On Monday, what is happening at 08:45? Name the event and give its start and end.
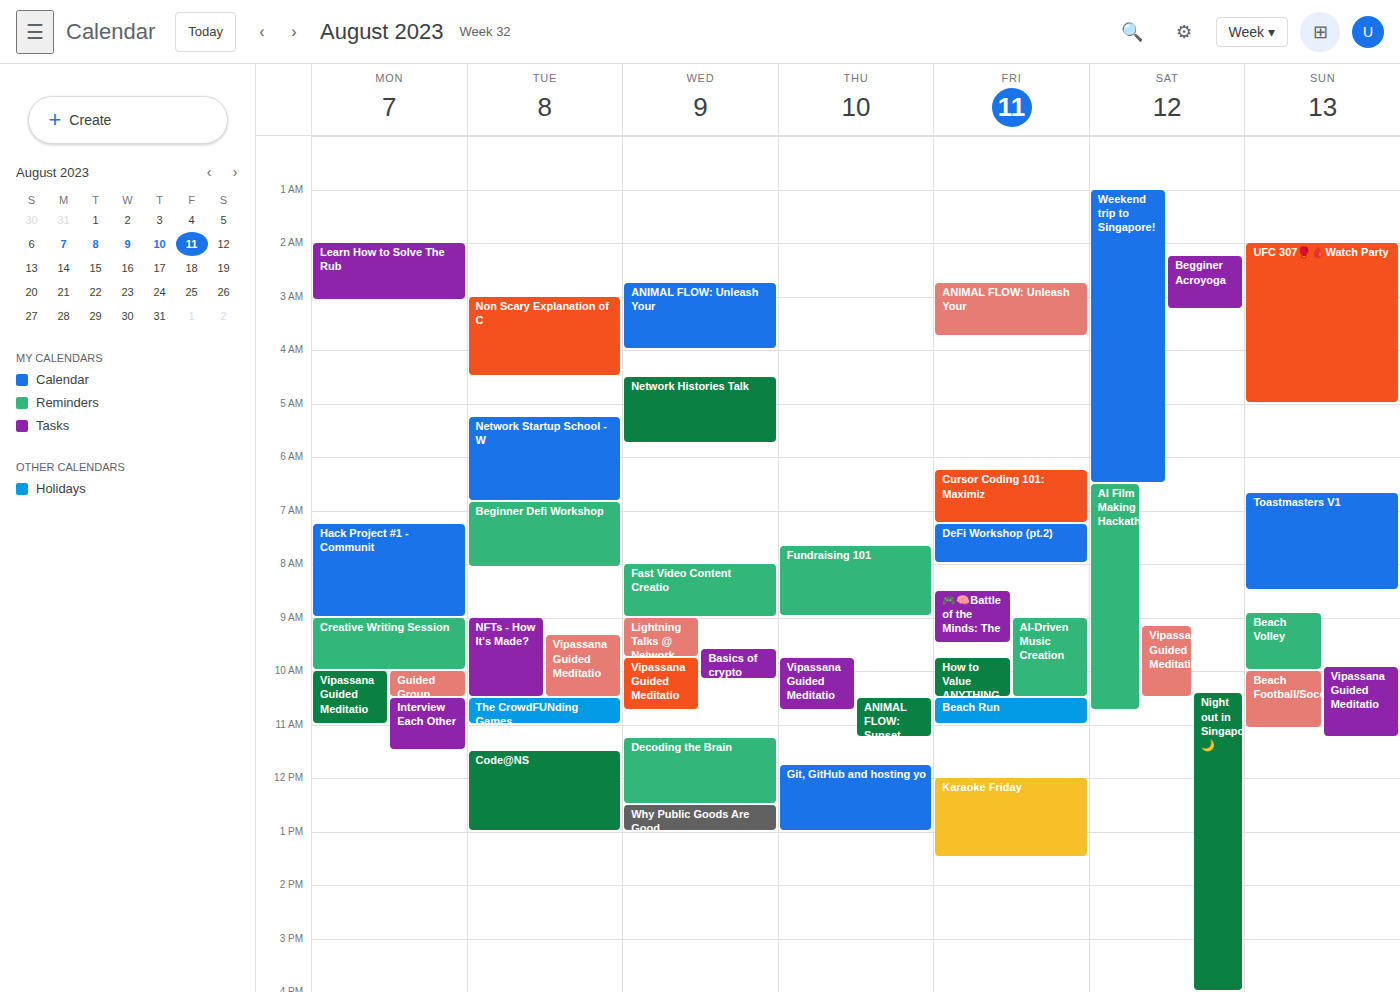
"Hack Project #1 - Communit", 07:15 to 09:00